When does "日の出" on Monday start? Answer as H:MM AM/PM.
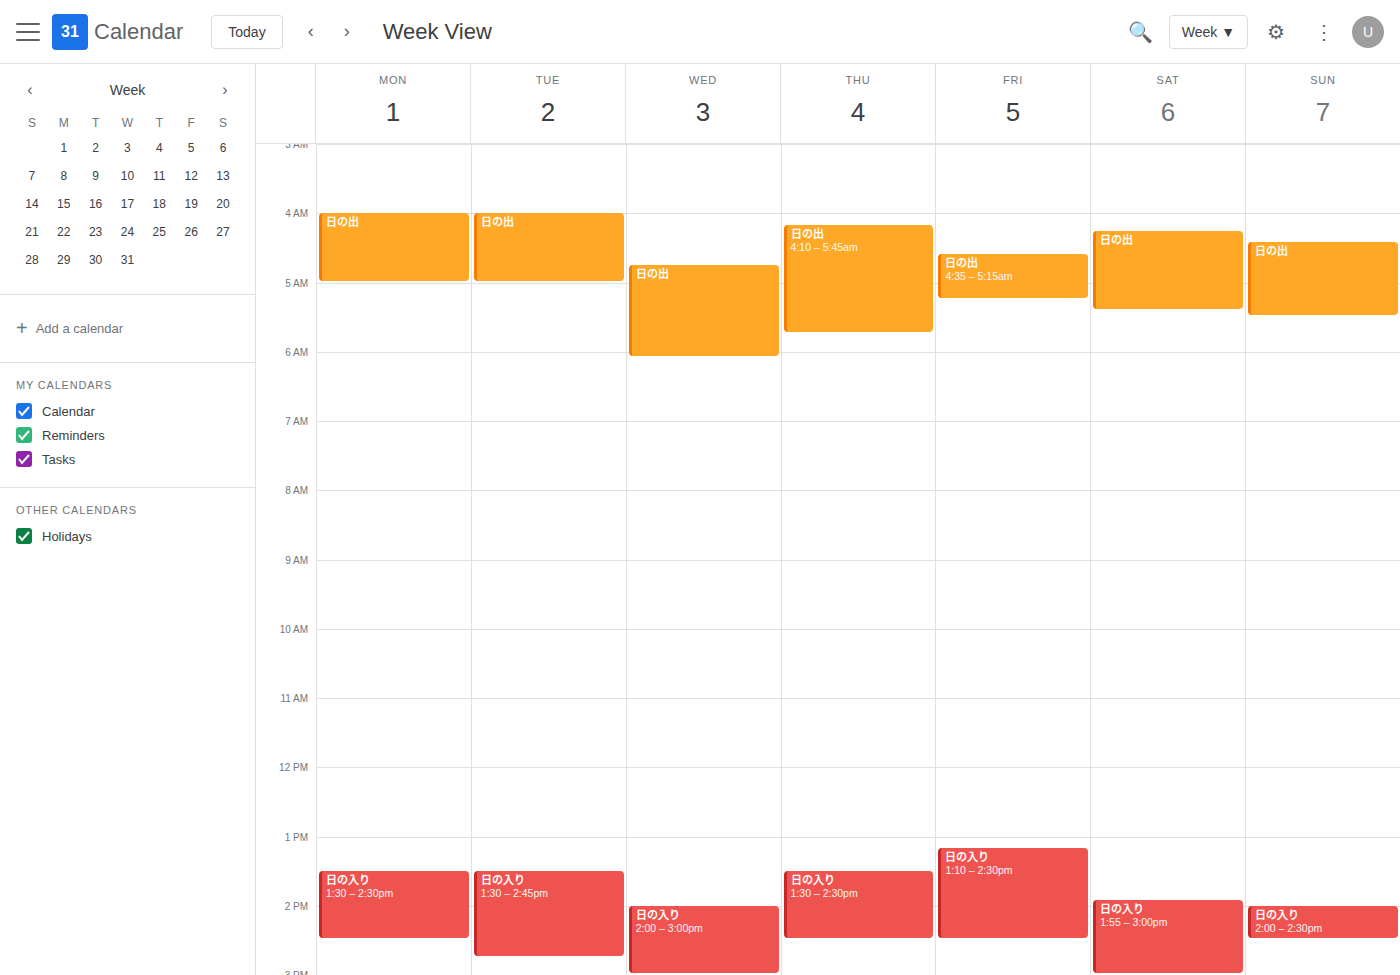
4:00 AM